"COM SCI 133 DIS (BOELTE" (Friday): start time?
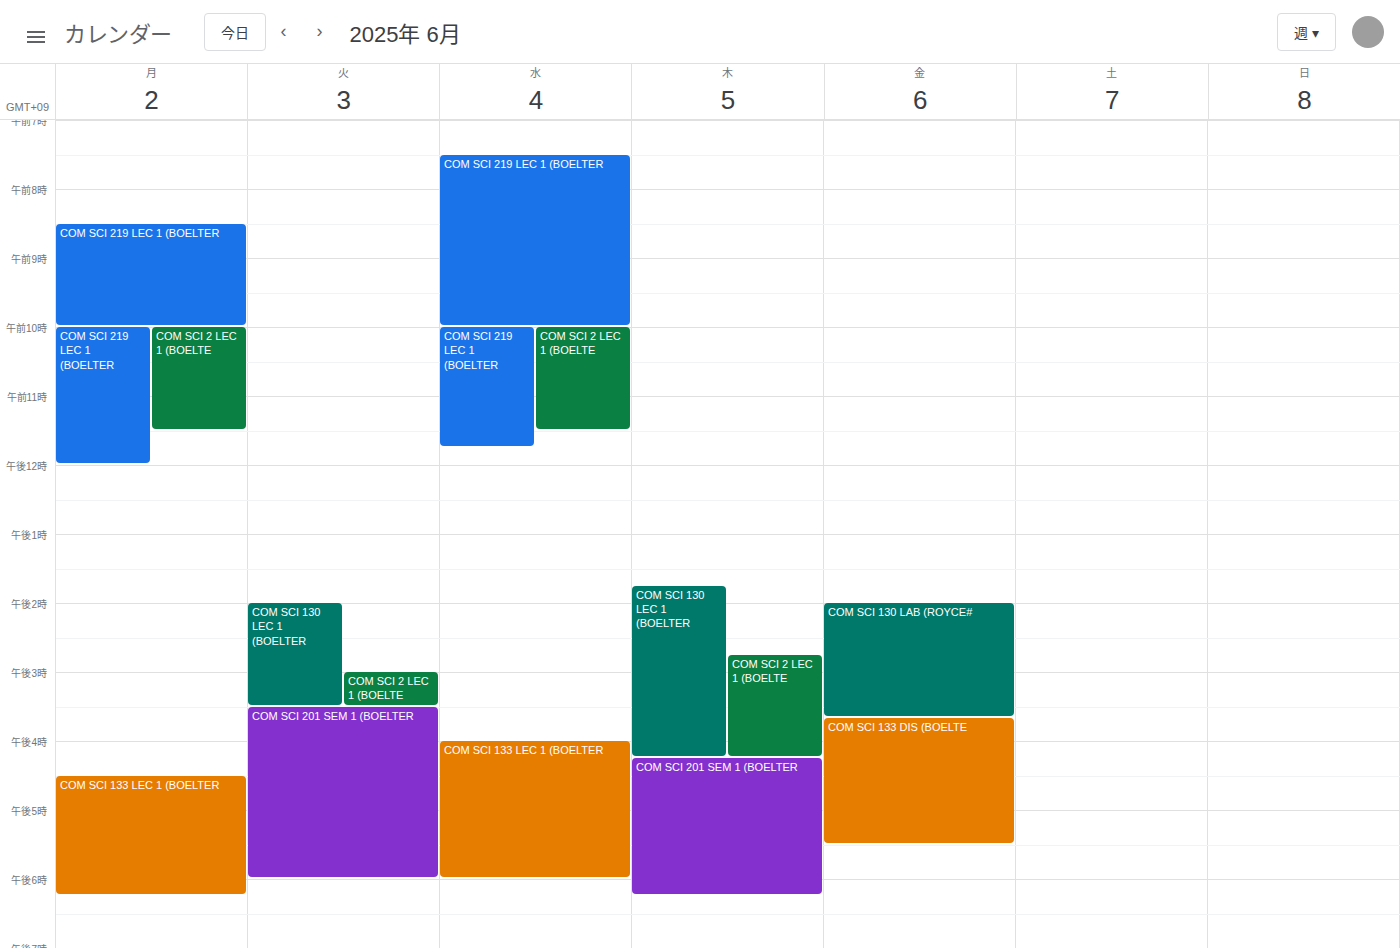
15:40